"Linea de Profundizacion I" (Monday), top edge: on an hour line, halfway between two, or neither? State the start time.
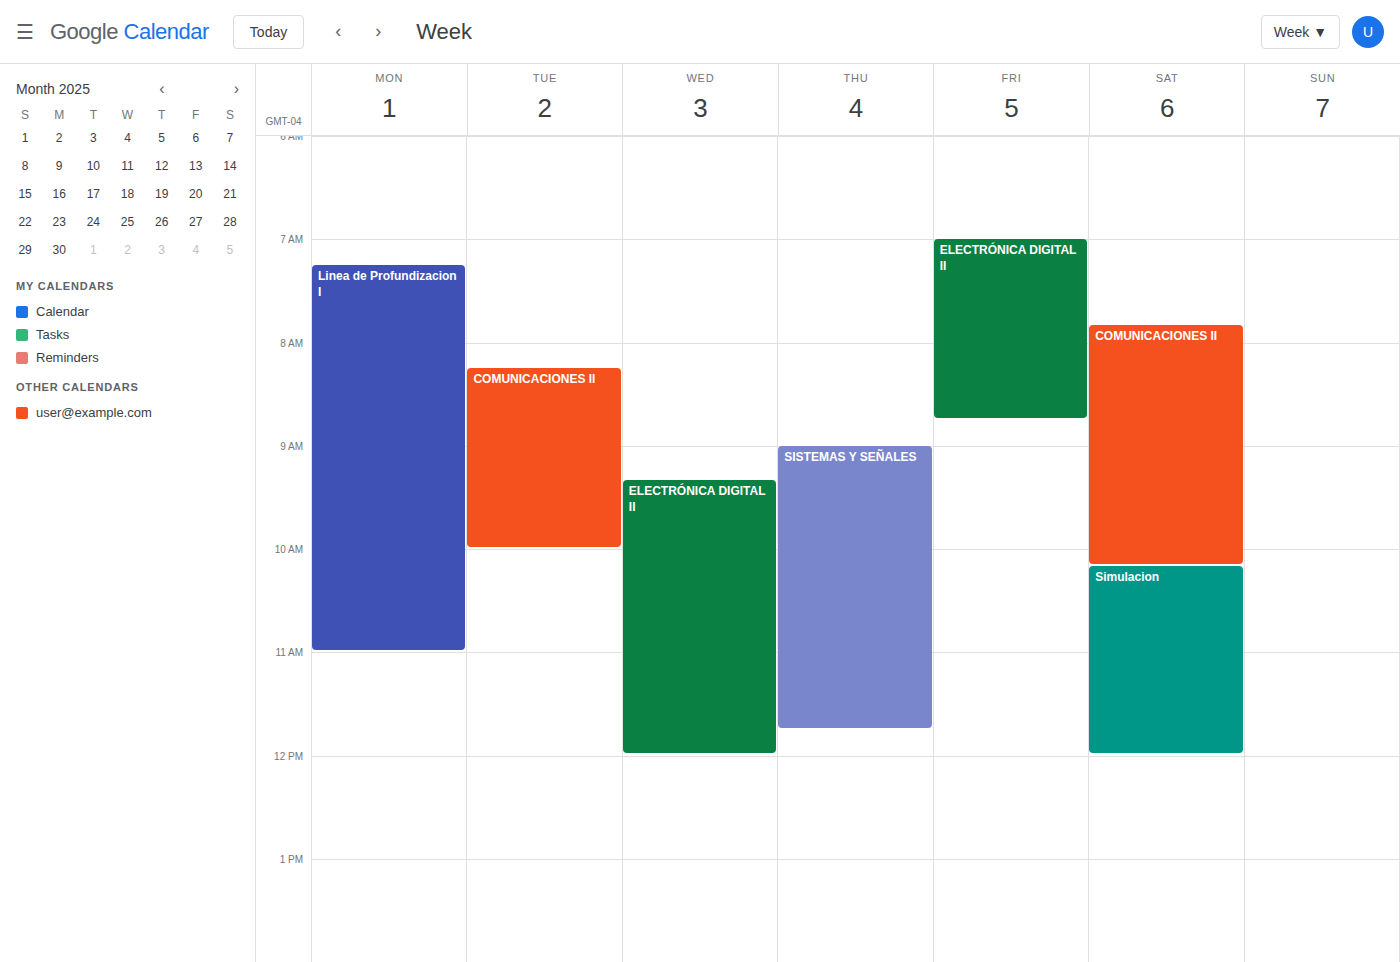
07:15 -- neither: a quarter of the way from the 07:00 line to the 08:00 line.